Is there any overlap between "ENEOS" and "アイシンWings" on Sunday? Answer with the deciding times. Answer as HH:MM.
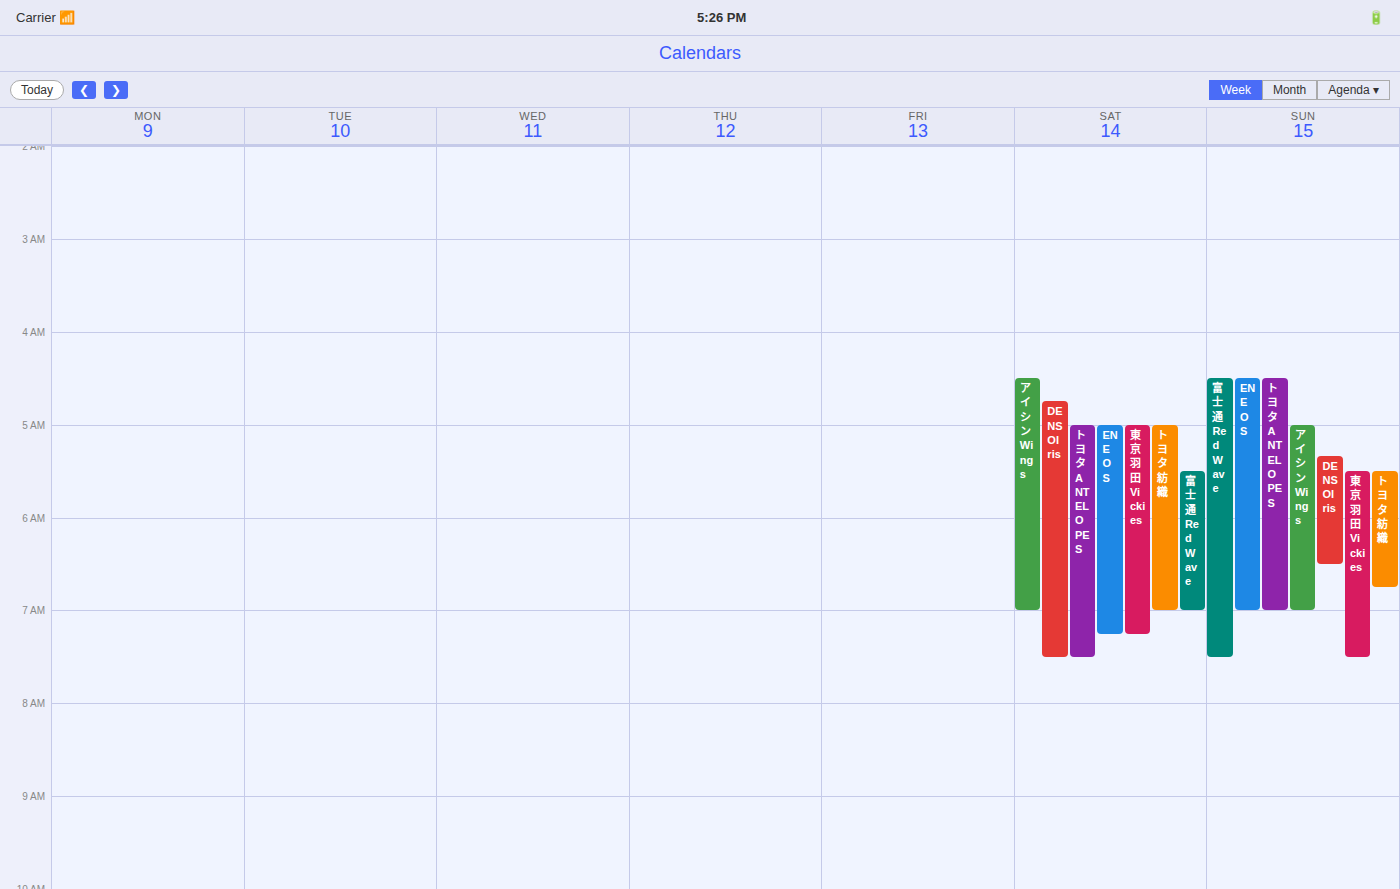
"アイシンWings" starts at 05:00, before "ENEOS" ends at 07:00 -- they overlap.